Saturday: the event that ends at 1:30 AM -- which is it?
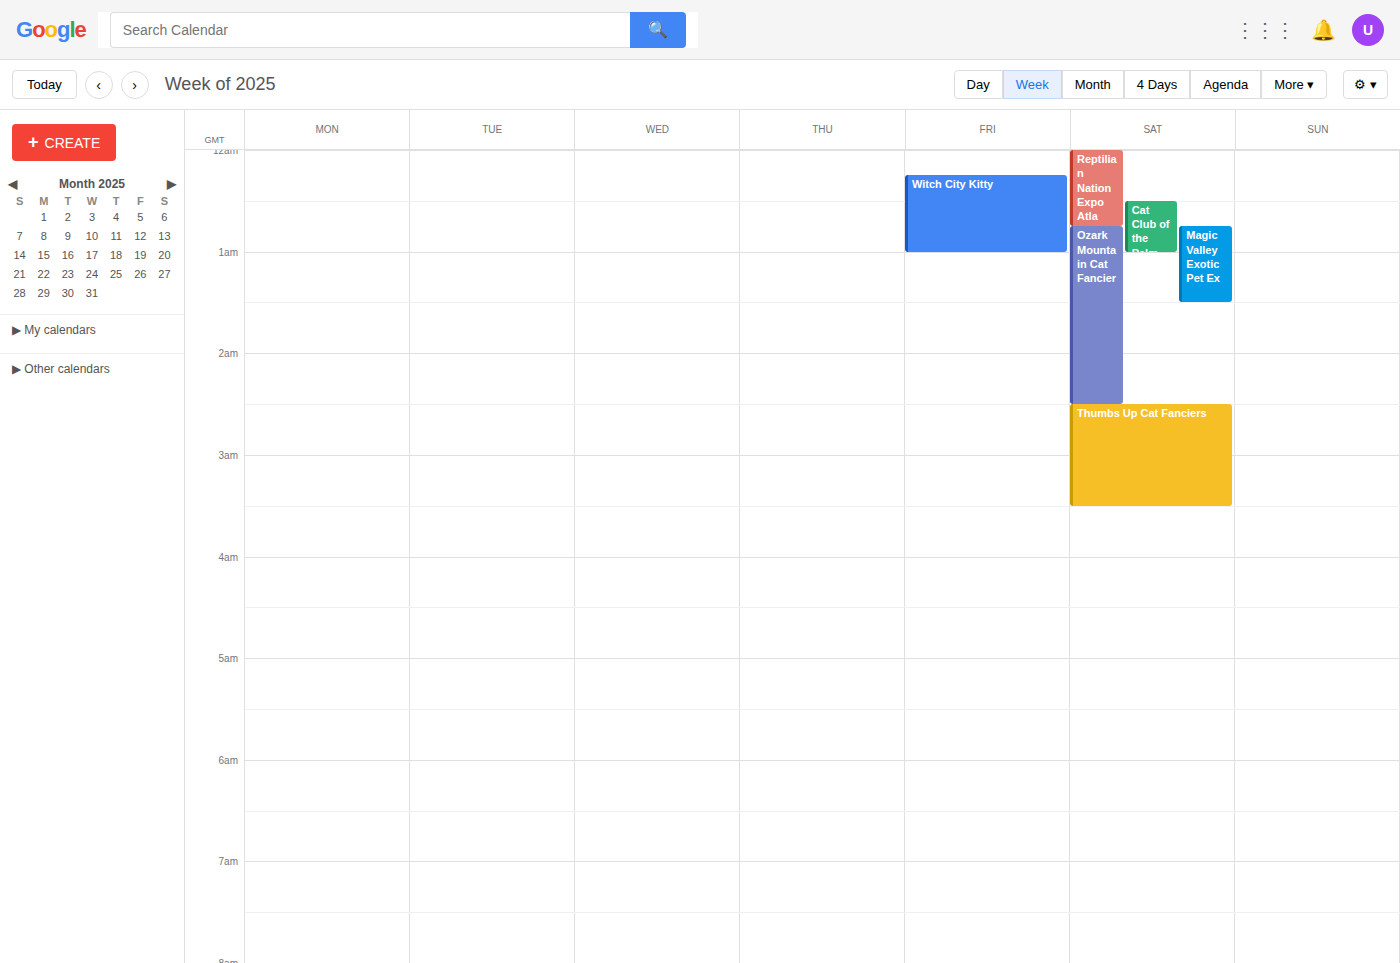
"Magic Valley Exotic Pet Ex"